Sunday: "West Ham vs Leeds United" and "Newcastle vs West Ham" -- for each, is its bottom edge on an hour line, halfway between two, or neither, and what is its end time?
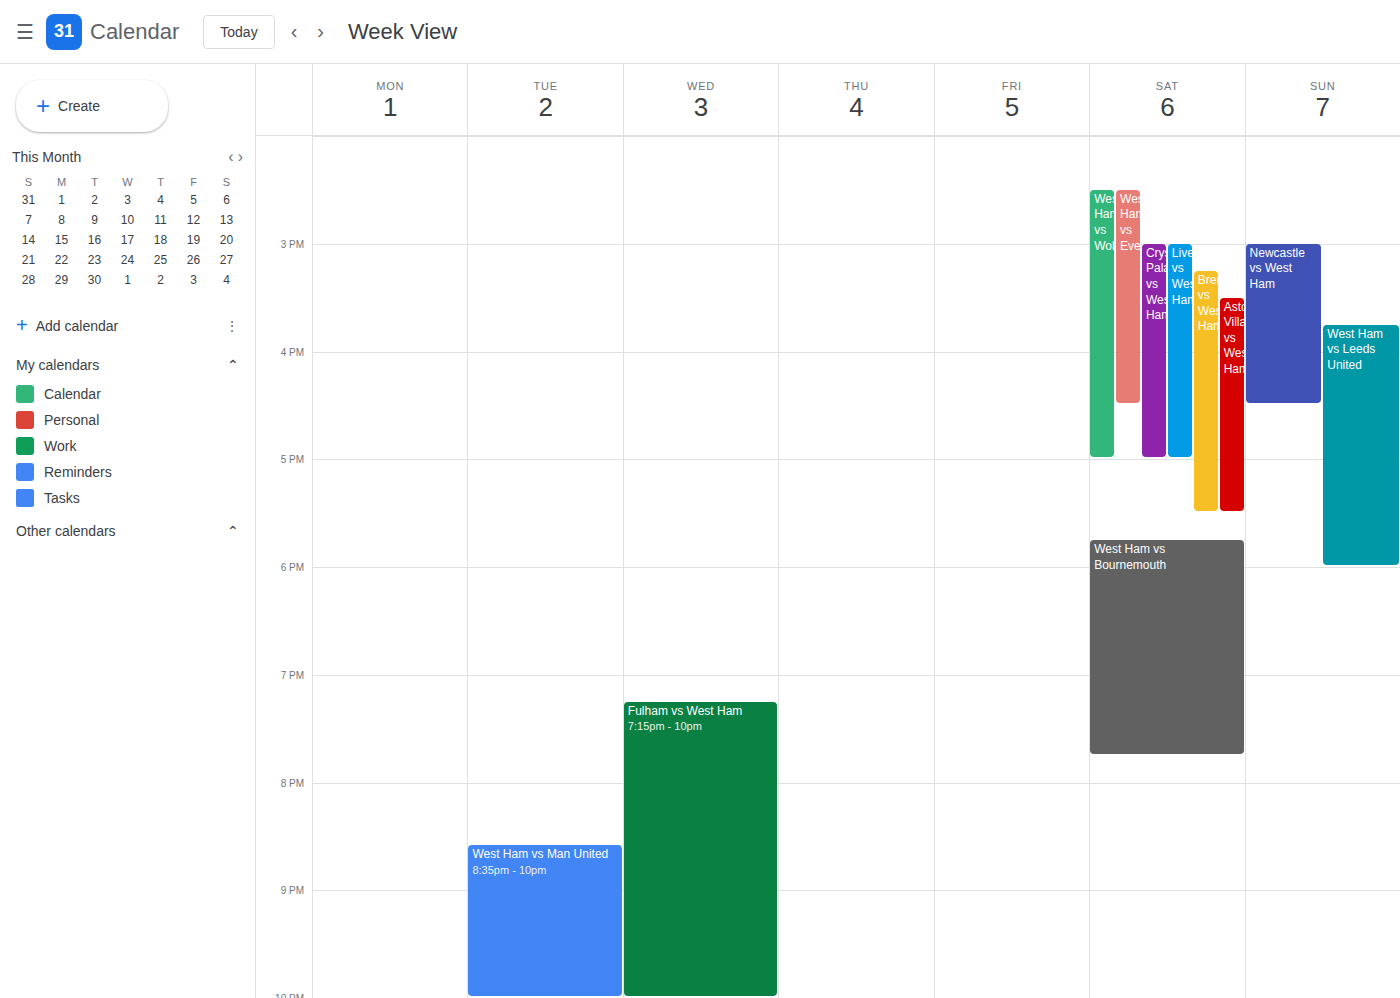
"West Ham vs Leeds United": 18:00, exactly on the 18:00 line. "Newcastle vs West Ham": 16:30, halfway between the 16:00 and 17:00 lines.